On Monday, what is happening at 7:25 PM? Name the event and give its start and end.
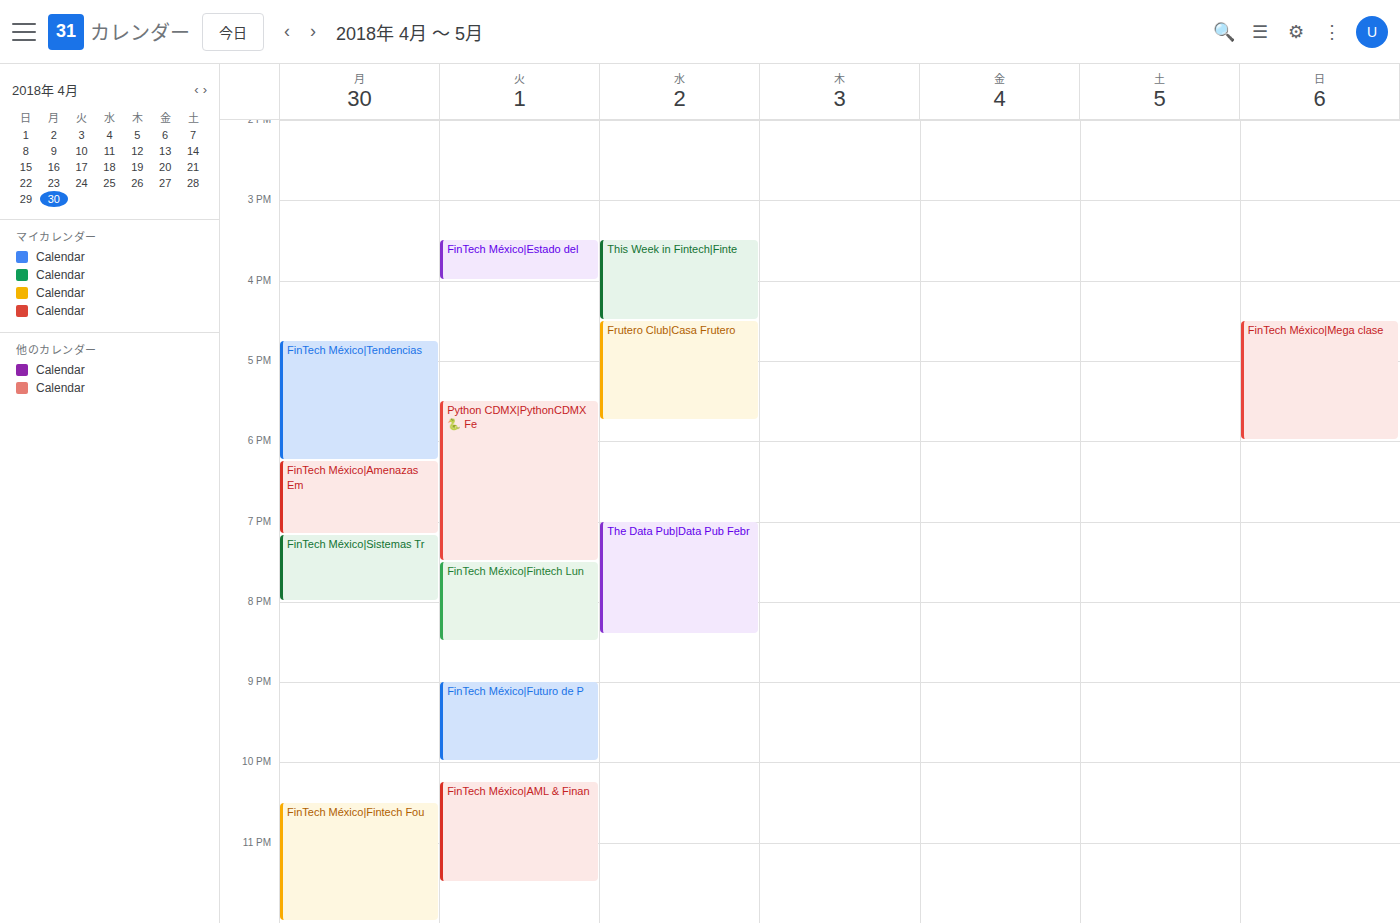
"FinTech México|Sistemas Tr", 7:10 PM to 8:00 PM